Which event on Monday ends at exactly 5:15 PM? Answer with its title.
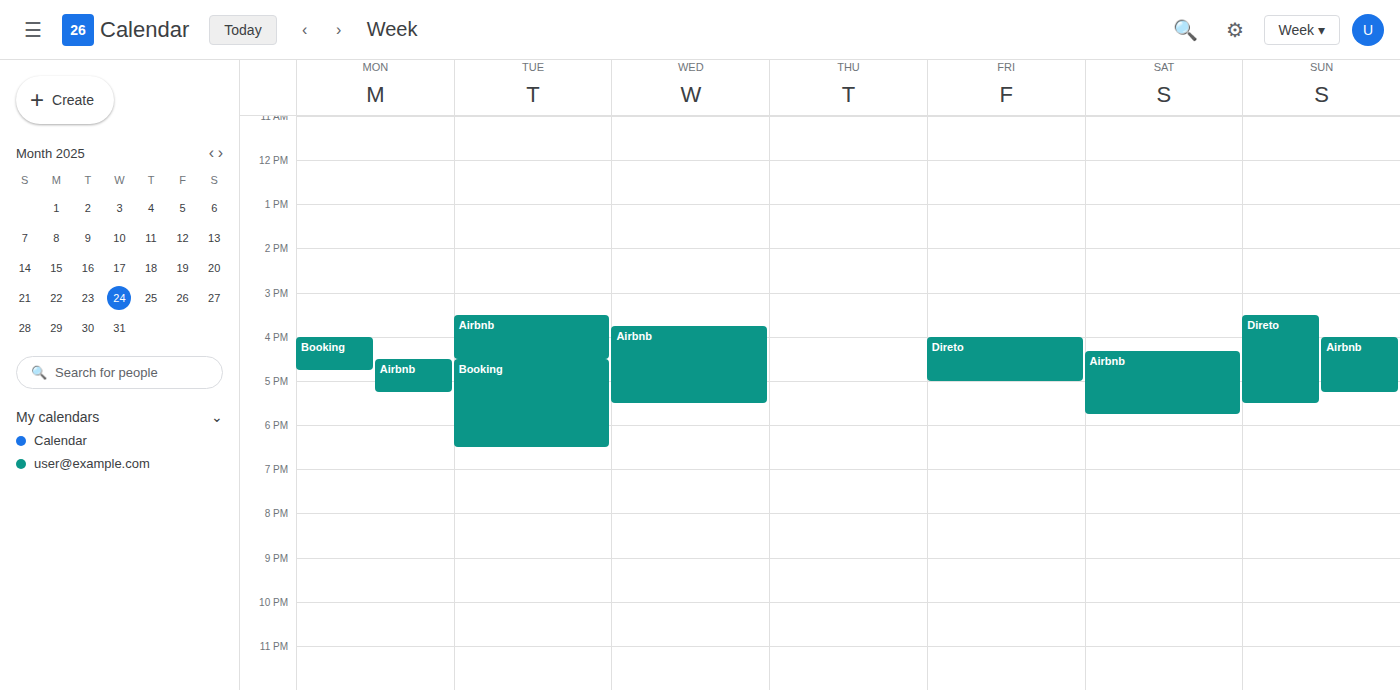
"Airbnb"